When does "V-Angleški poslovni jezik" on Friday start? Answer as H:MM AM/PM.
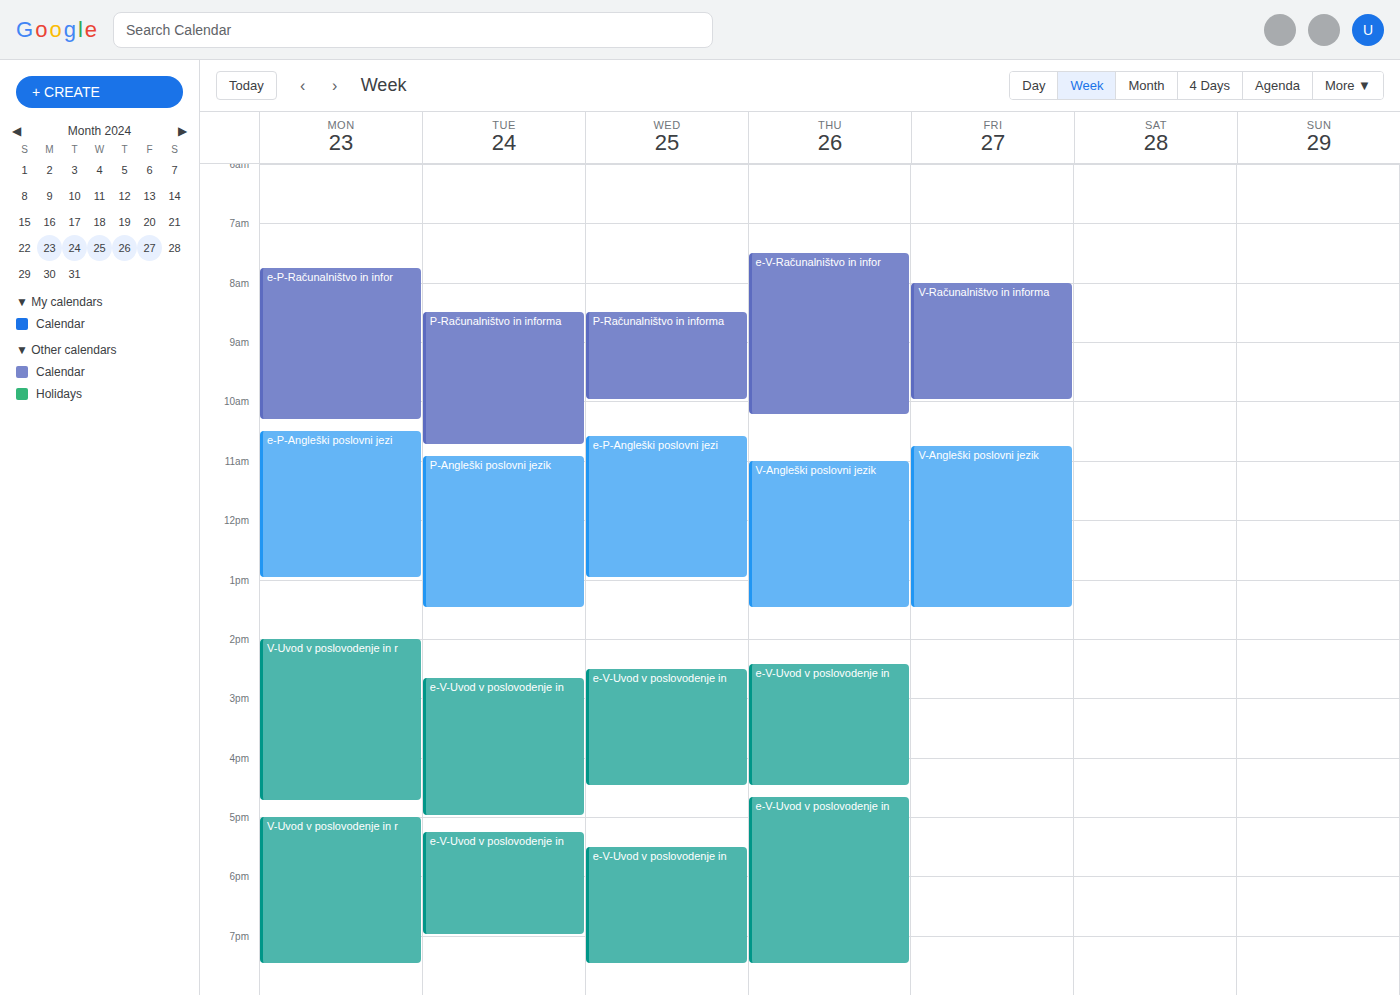
10:45 AM